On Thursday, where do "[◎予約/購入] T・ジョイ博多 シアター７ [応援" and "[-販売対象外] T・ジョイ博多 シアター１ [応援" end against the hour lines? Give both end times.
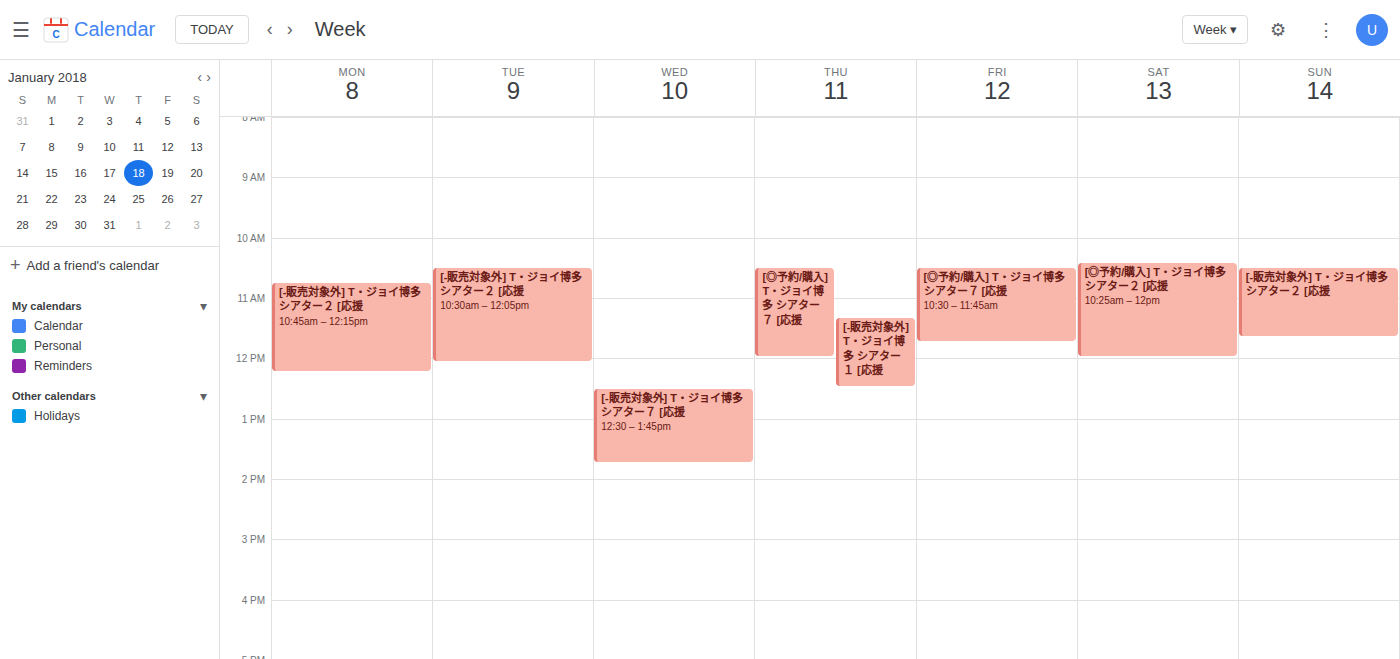
"[◎予約/購入] T・ジョイ博多 シアター７ [応援": 12:00 PM, exactly on the 12 PM line. "[-販売対象外] T・ジョイ博多 シアター１ [応援": 12:30 PM, halfway between the 12 PM and 1 PM lines.